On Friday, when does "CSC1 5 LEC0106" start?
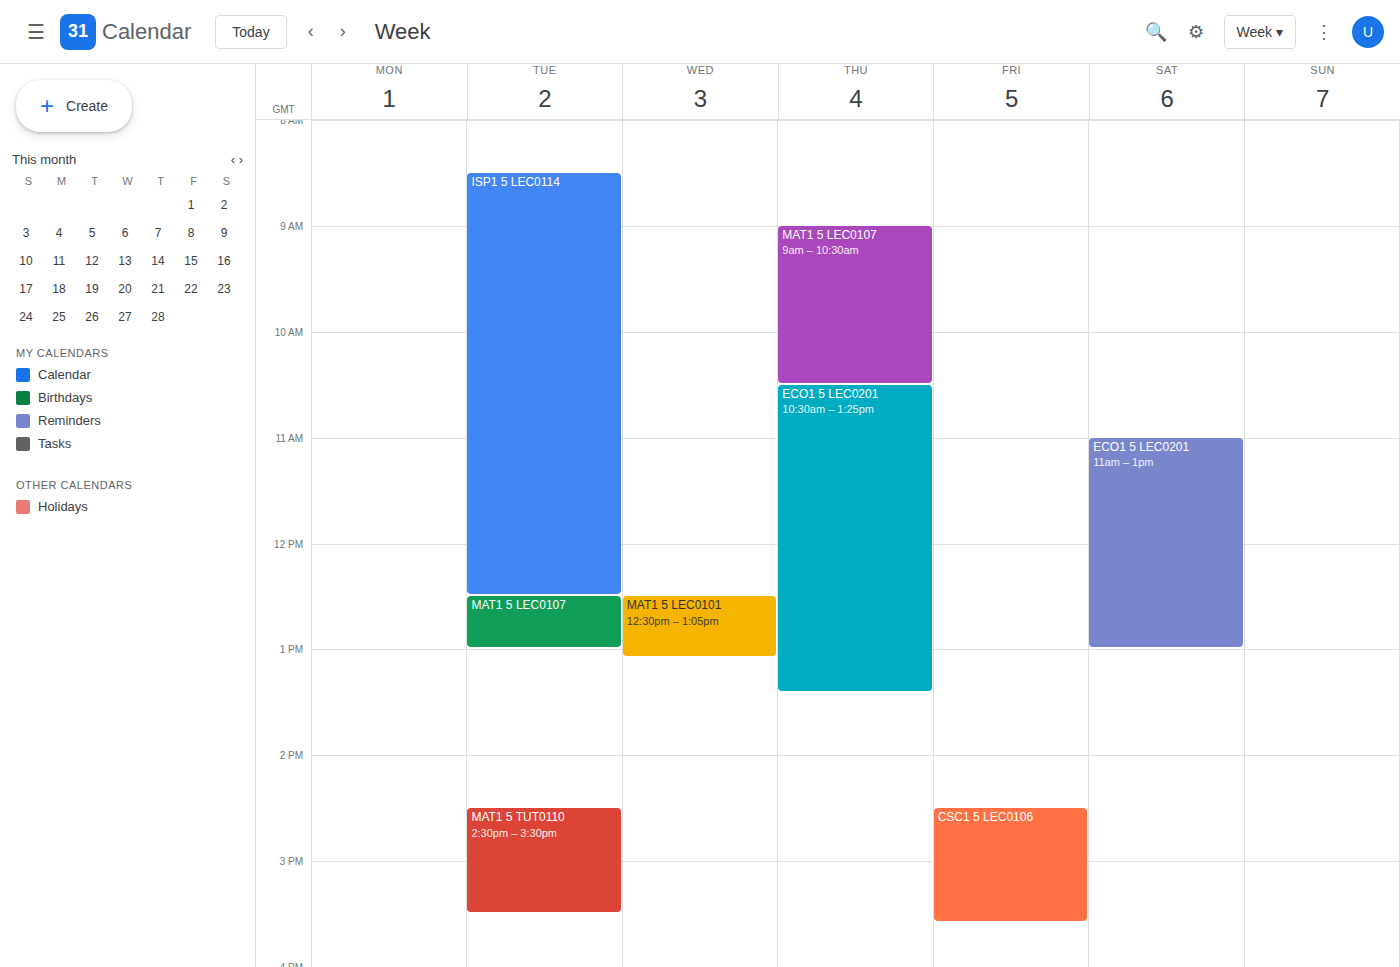
2:30 PM